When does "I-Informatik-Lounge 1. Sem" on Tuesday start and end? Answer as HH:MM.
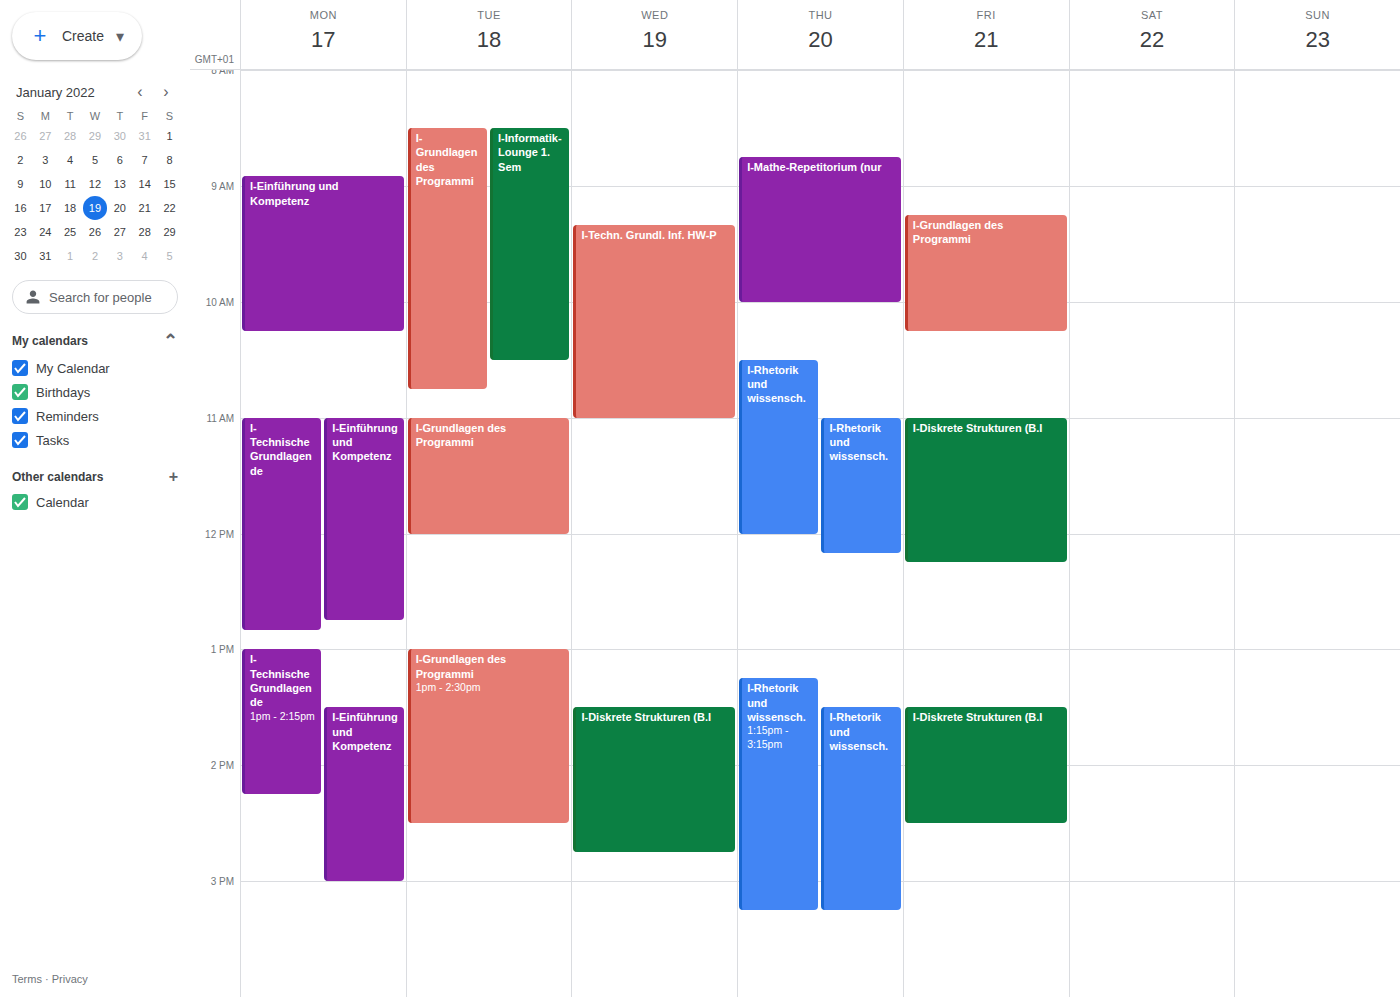
08:30 to 10:30